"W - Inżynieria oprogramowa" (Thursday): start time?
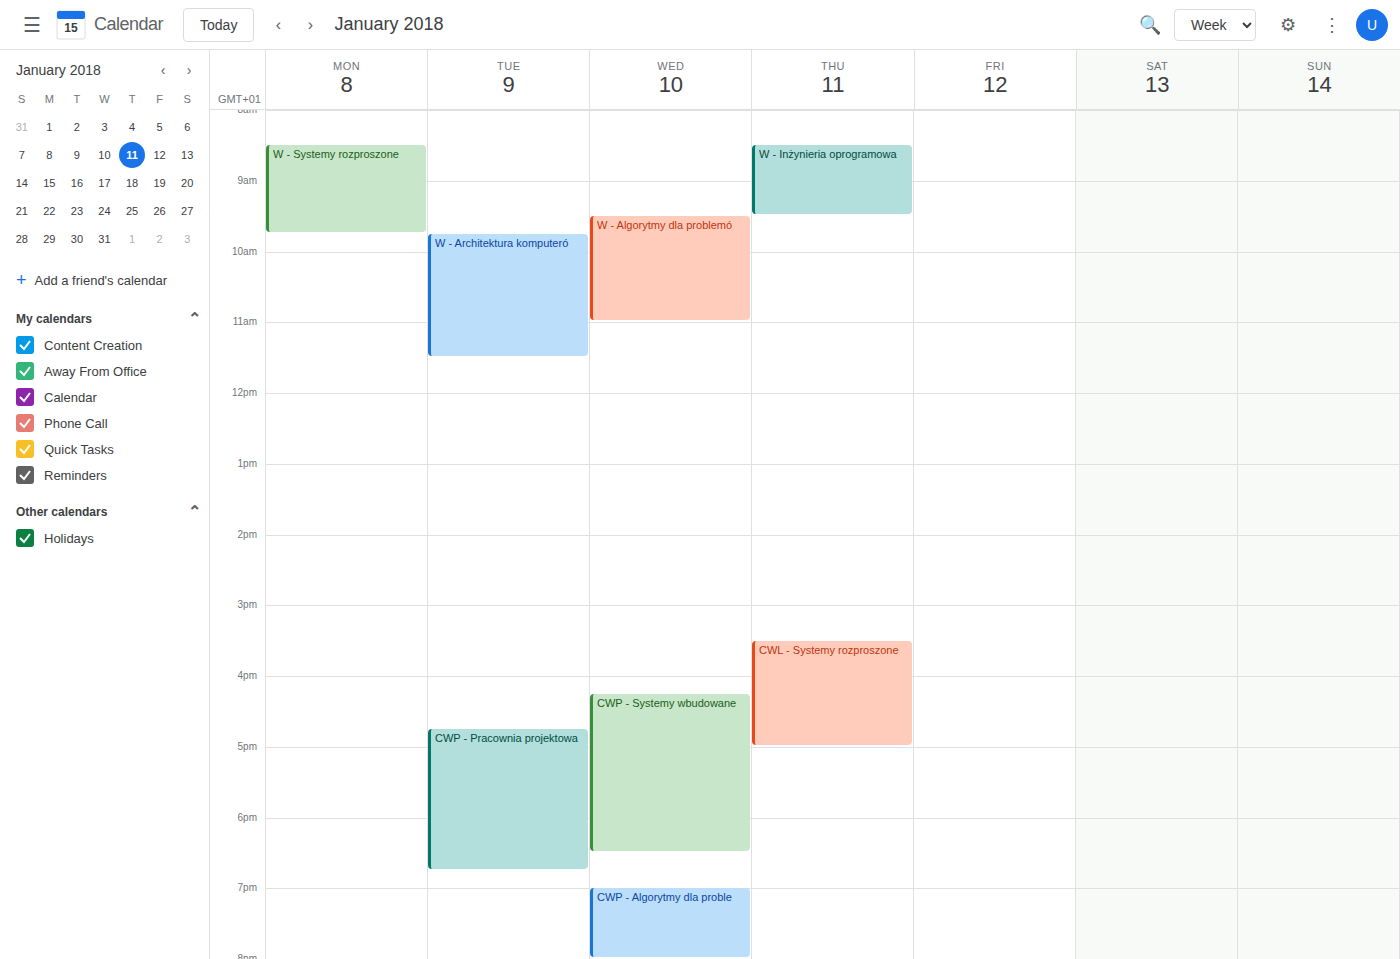
8:30 AM